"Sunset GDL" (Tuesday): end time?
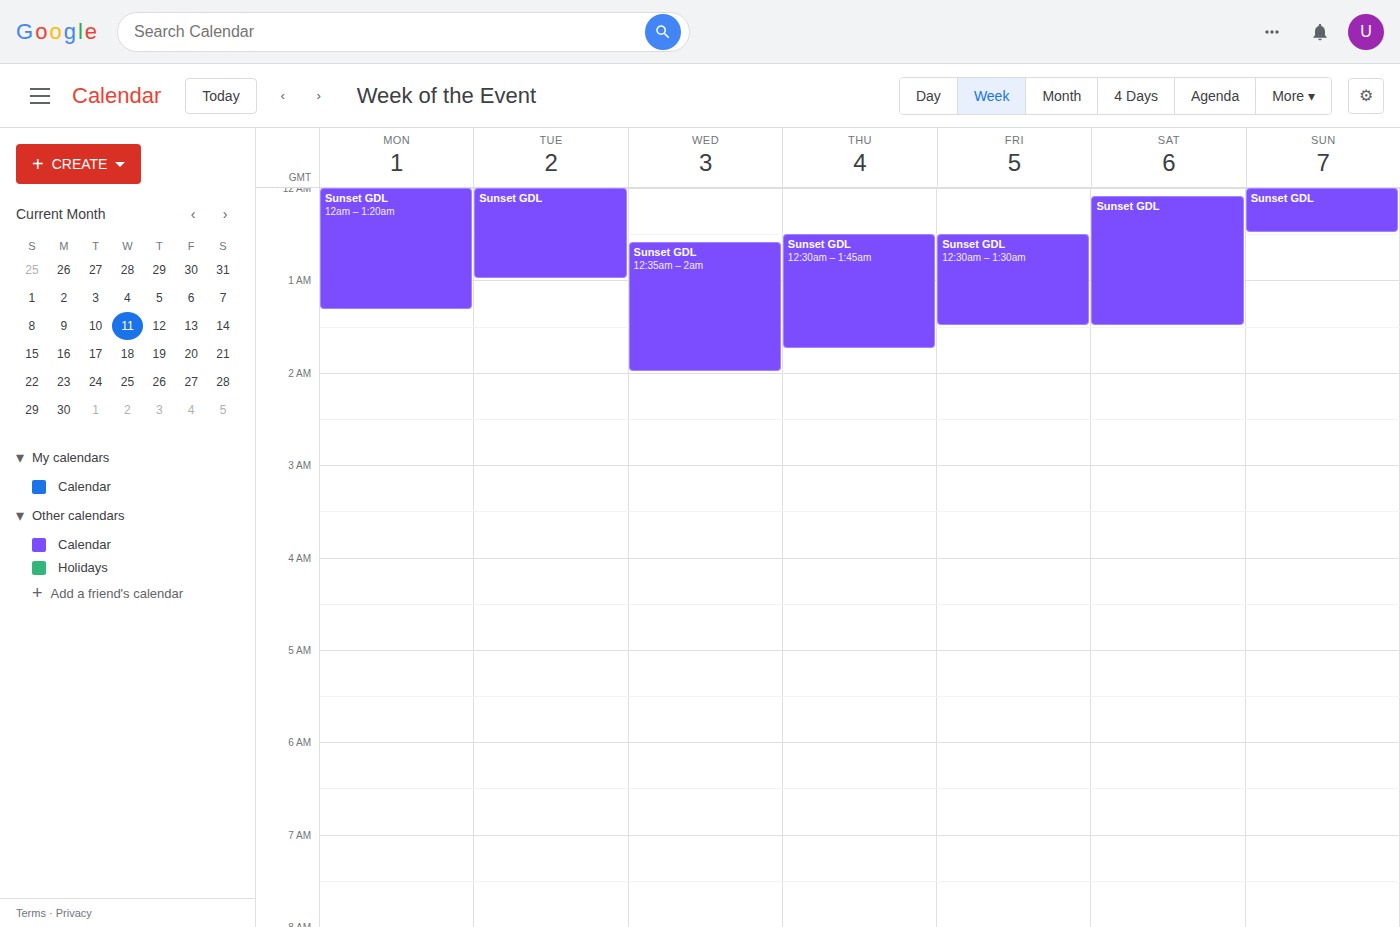
1:00 AM